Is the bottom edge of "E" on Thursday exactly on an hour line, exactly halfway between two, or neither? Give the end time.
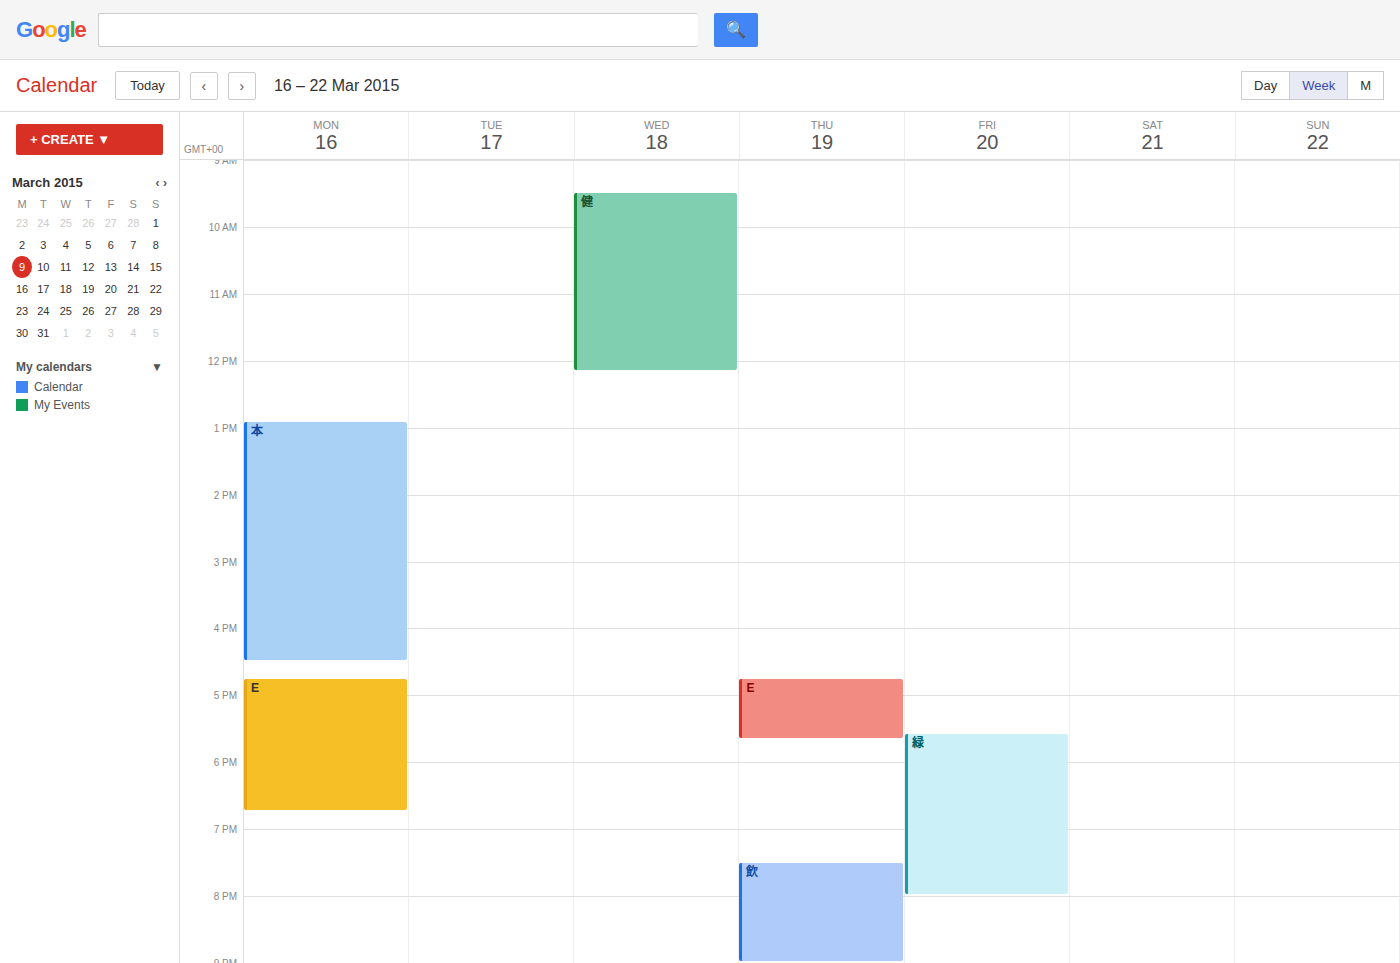
5:40 PM -- neither: 40 minutes below the 5 PM line and 20 minutes above the 6 PM line.